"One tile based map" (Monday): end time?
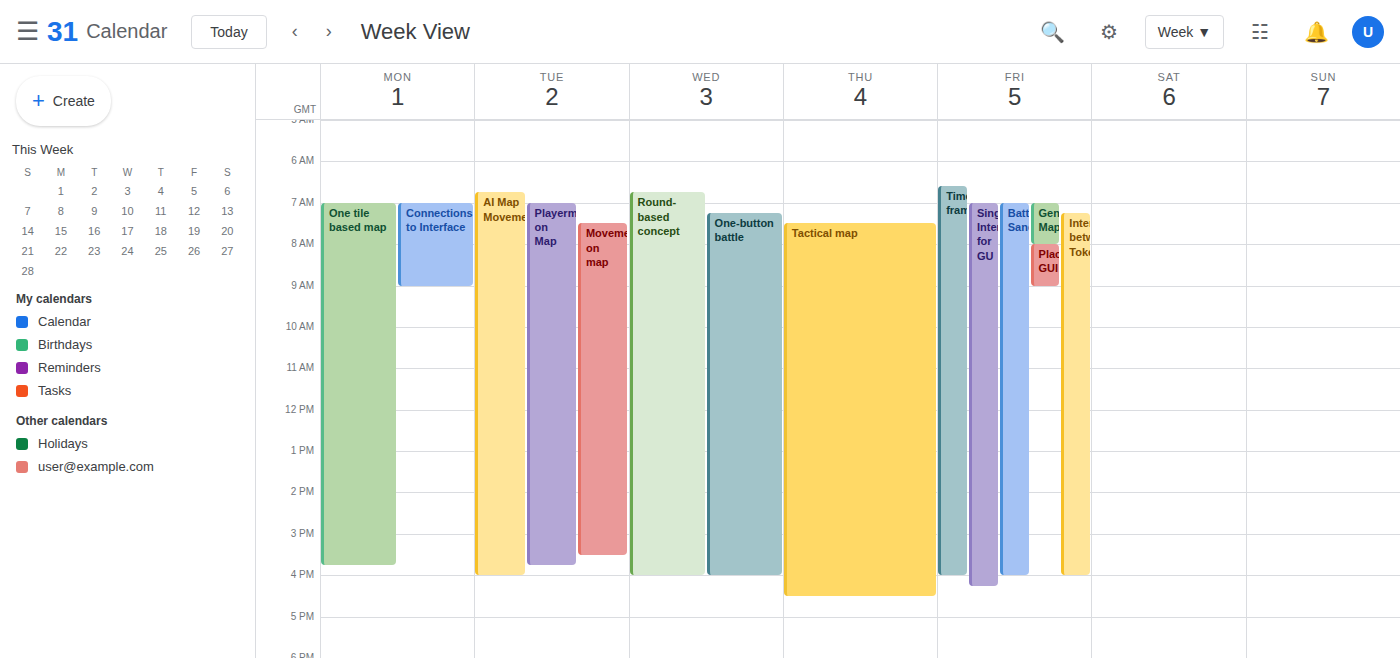
3:45 PM